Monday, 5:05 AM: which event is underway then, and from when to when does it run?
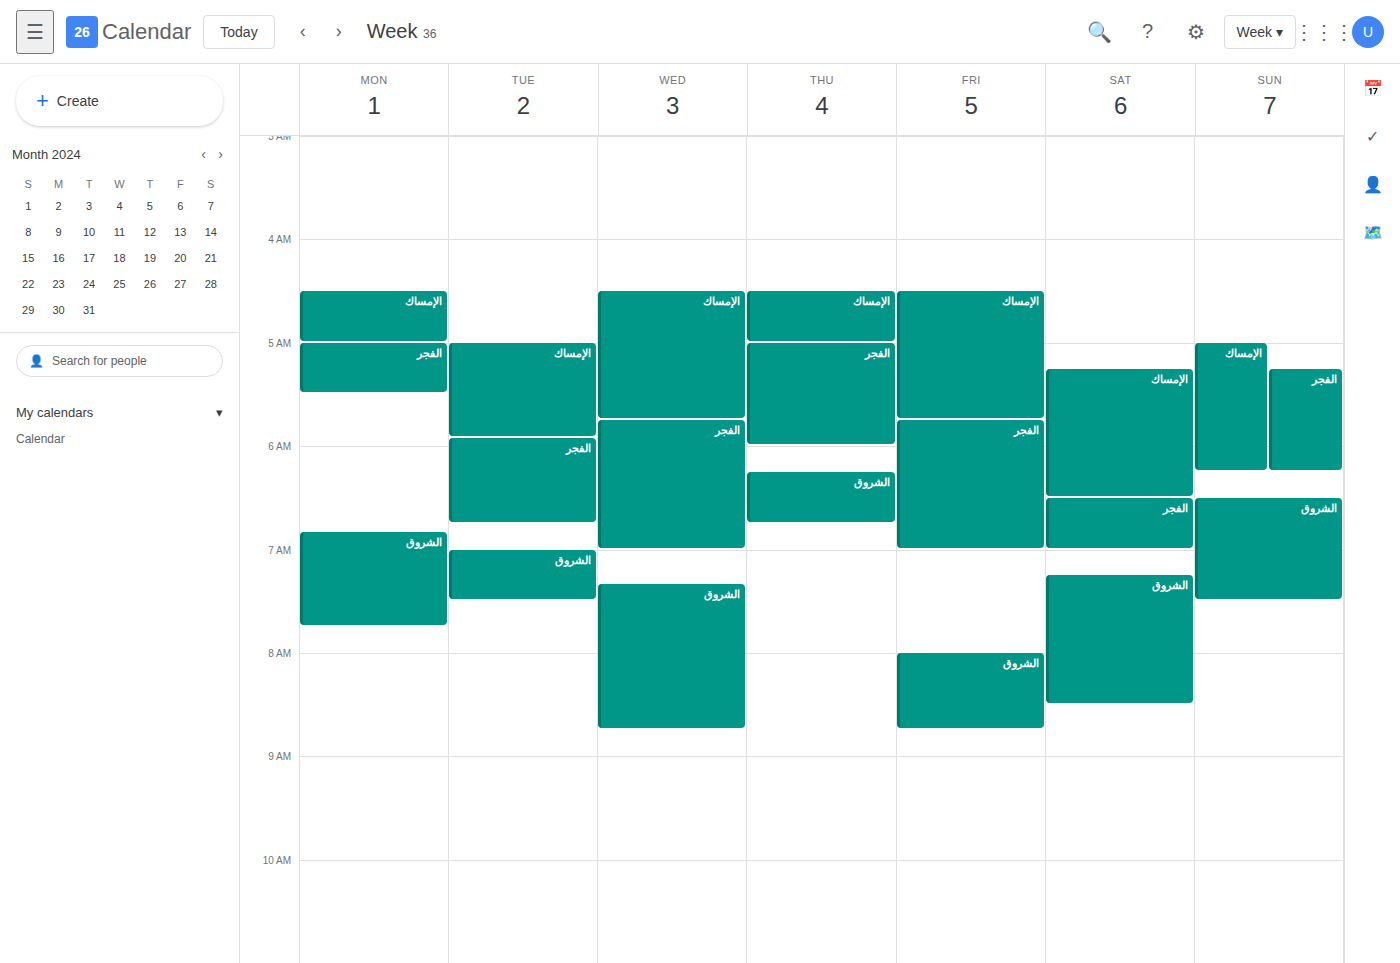
"الفجر", 5:00 AM to 5:30 AM